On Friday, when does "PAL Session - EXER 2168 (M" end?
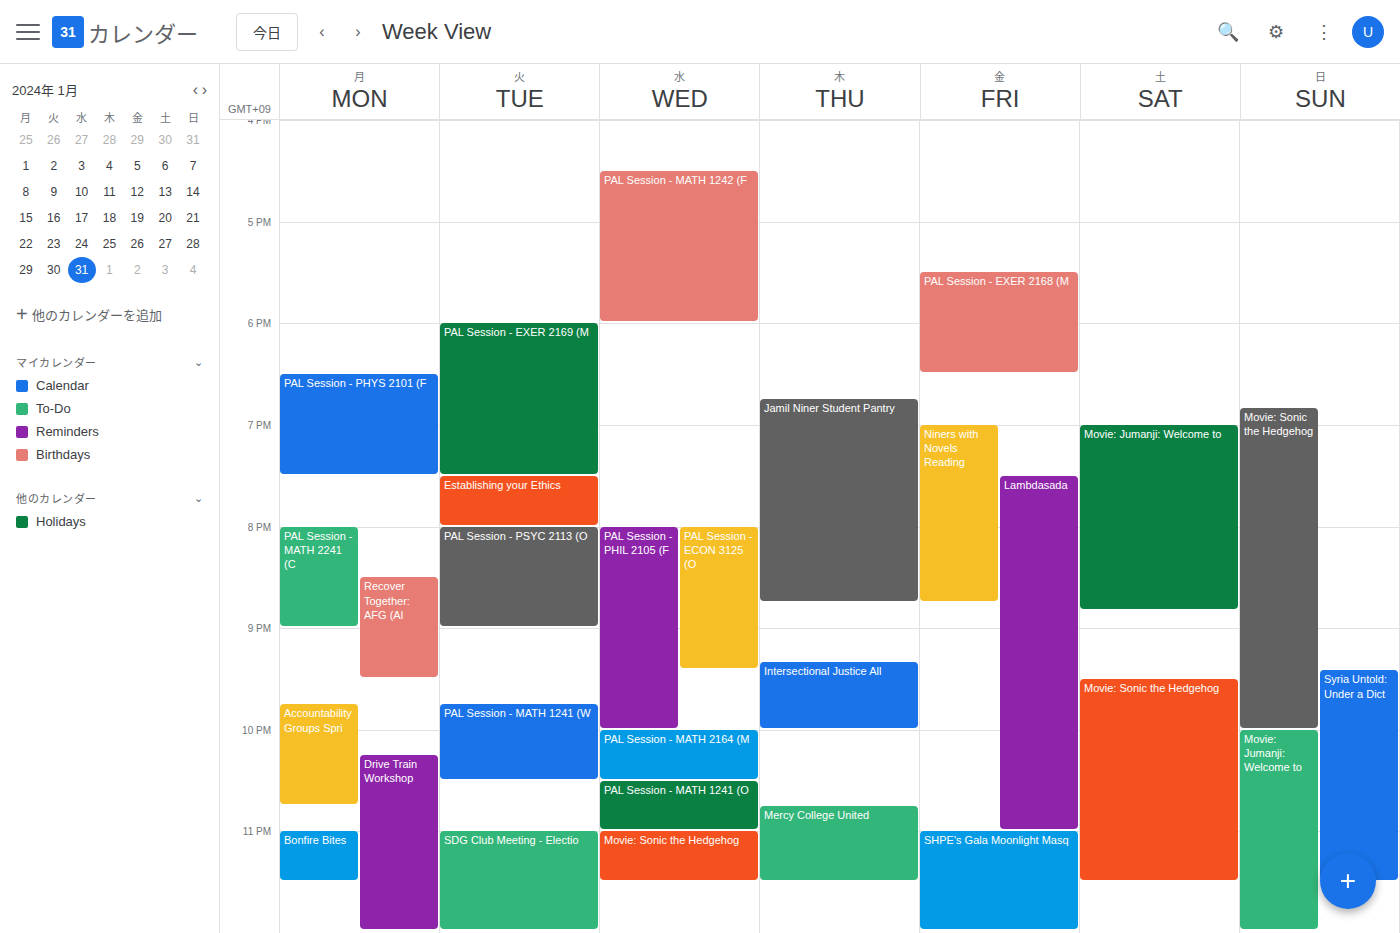
18:30